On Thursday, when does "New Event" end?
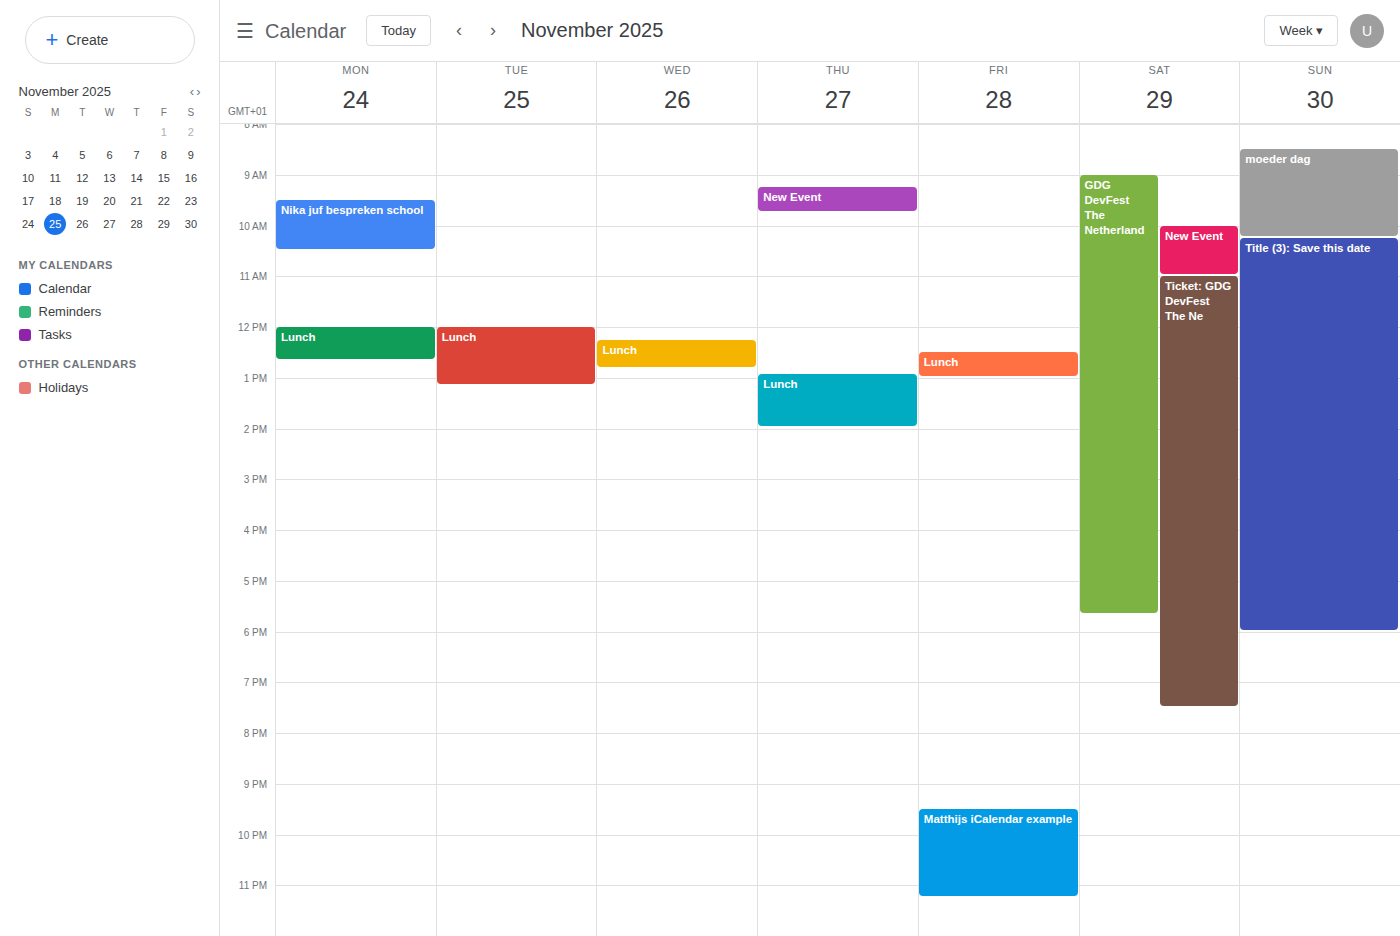
9:45 AM